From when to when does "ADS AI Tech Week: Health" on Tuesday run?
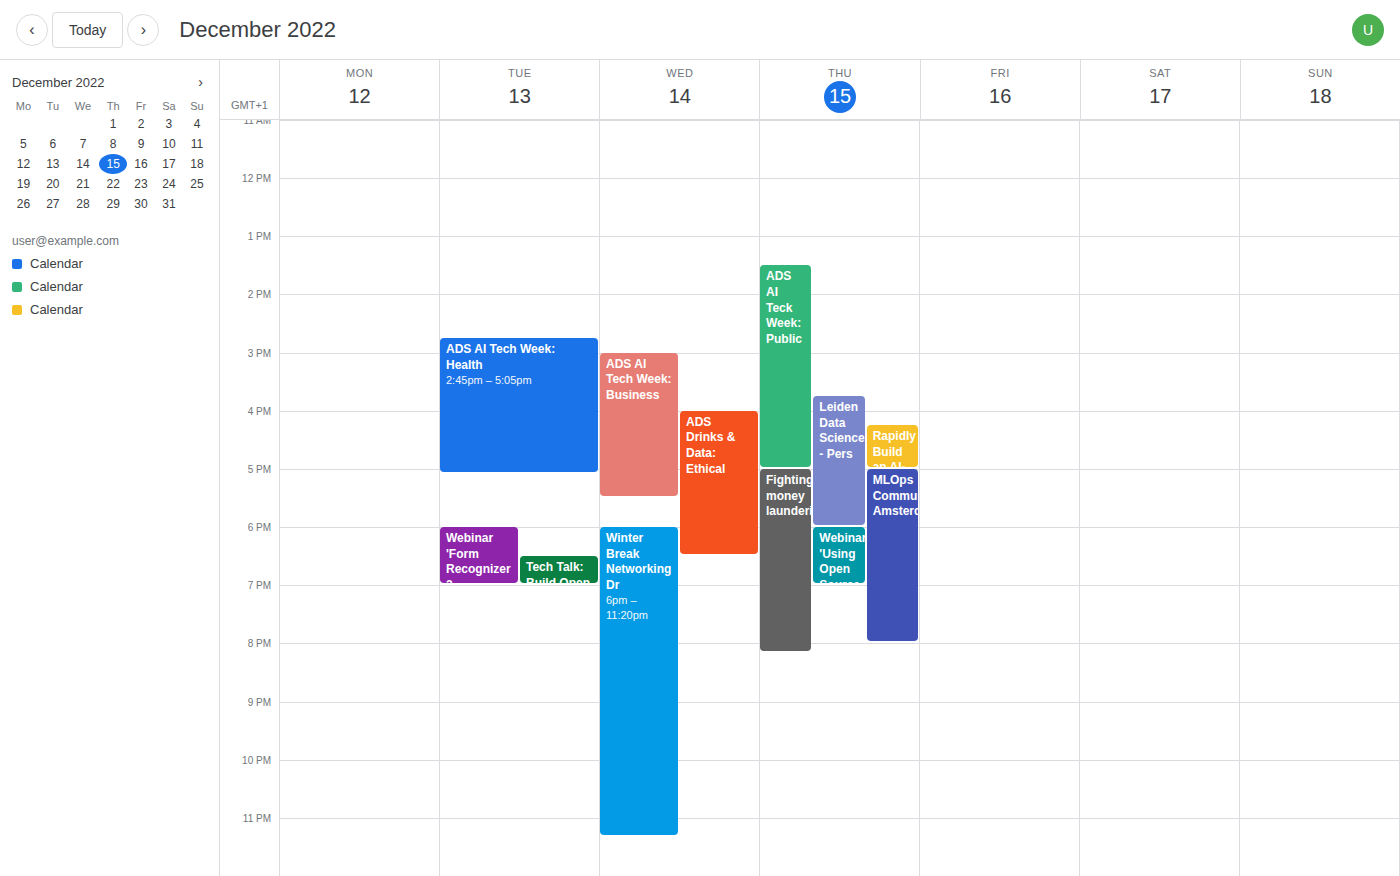
2:45 PM to 5:05 PM